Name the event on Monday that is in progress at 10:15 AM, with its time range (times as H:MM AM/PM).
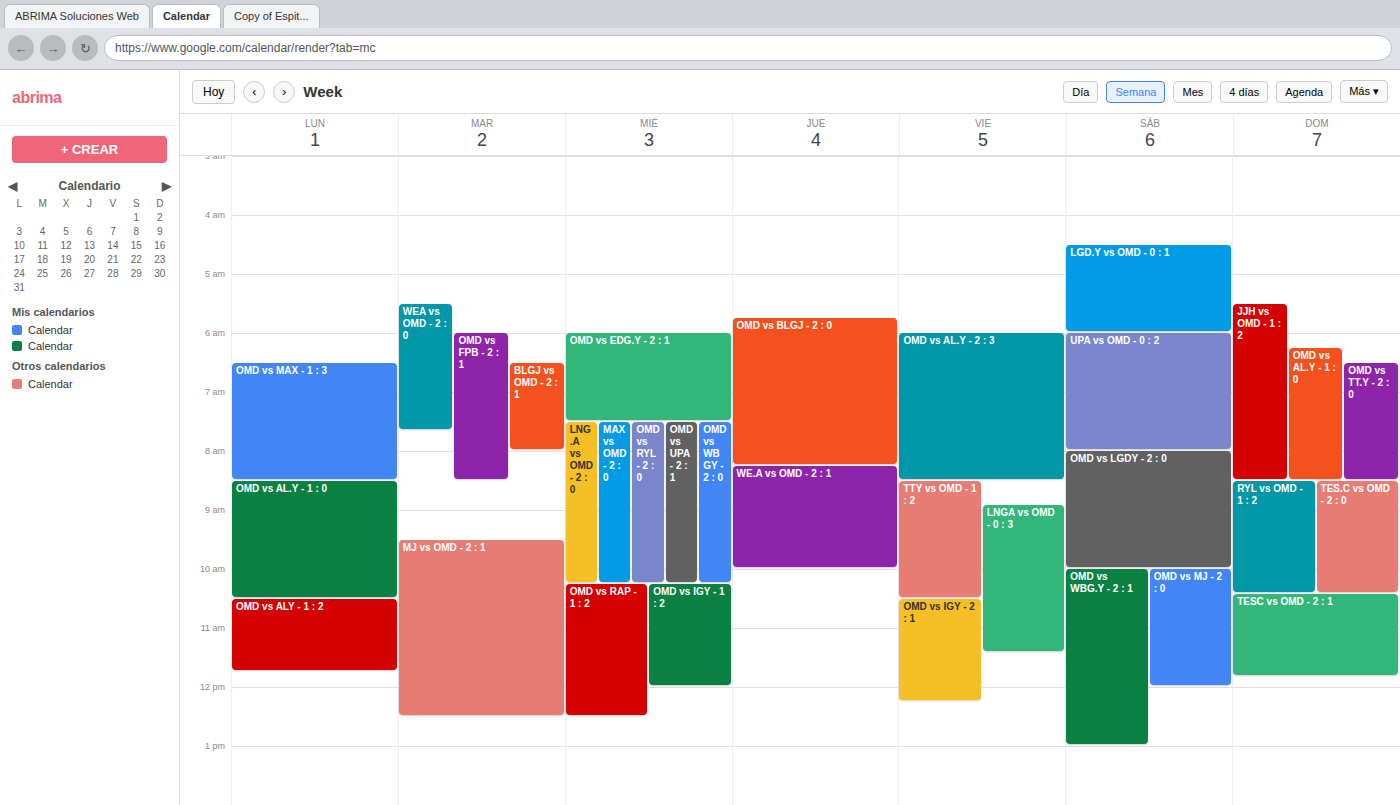
"OMD vs AL.Y - 1 : 0", 8:30 AM to 10:30 AM